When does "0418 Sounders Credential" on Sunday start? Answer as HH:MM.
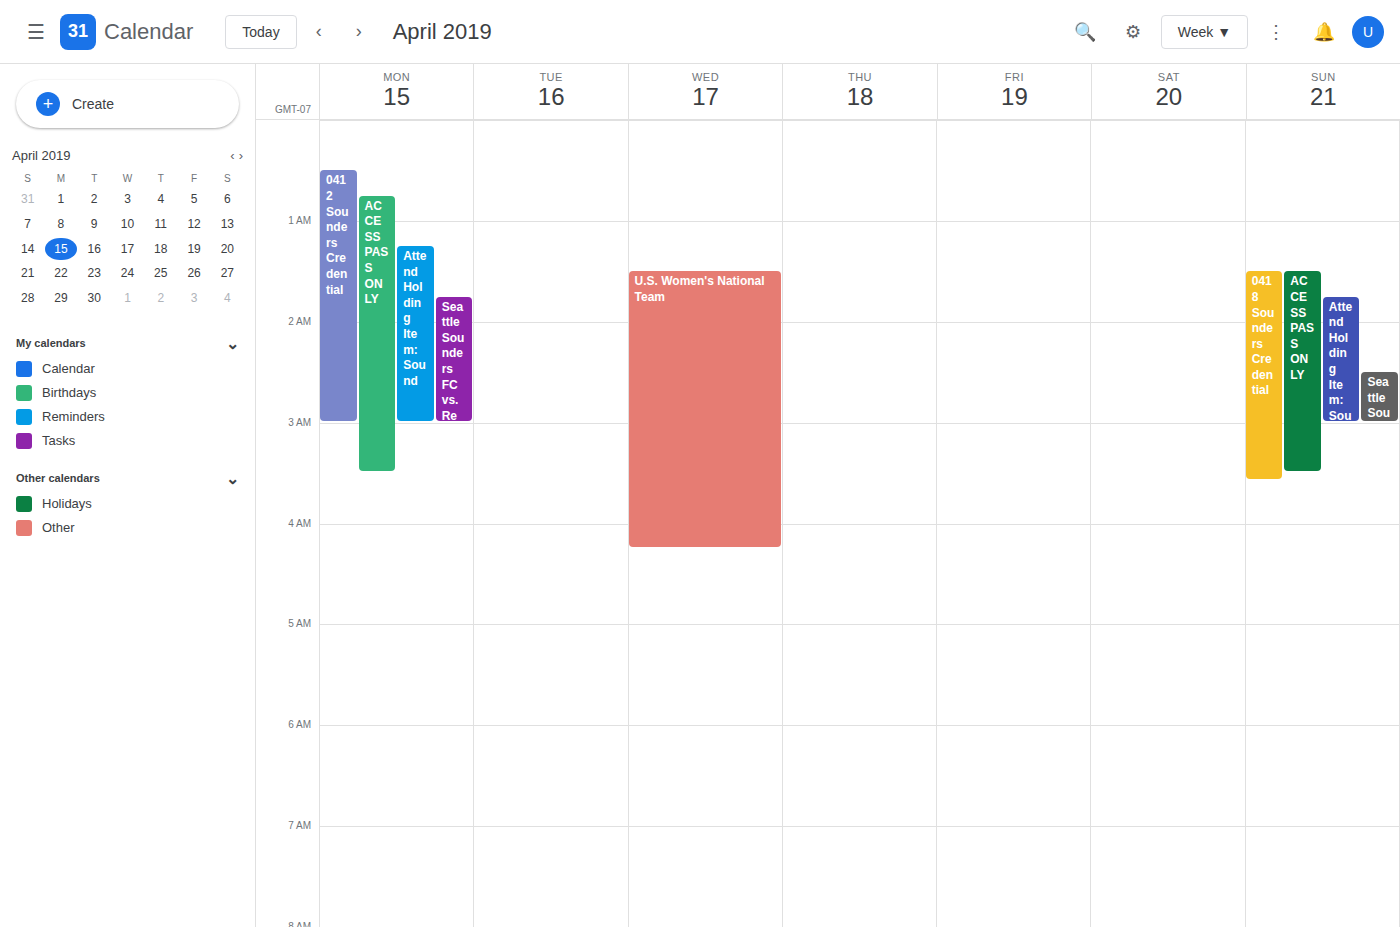
01:30